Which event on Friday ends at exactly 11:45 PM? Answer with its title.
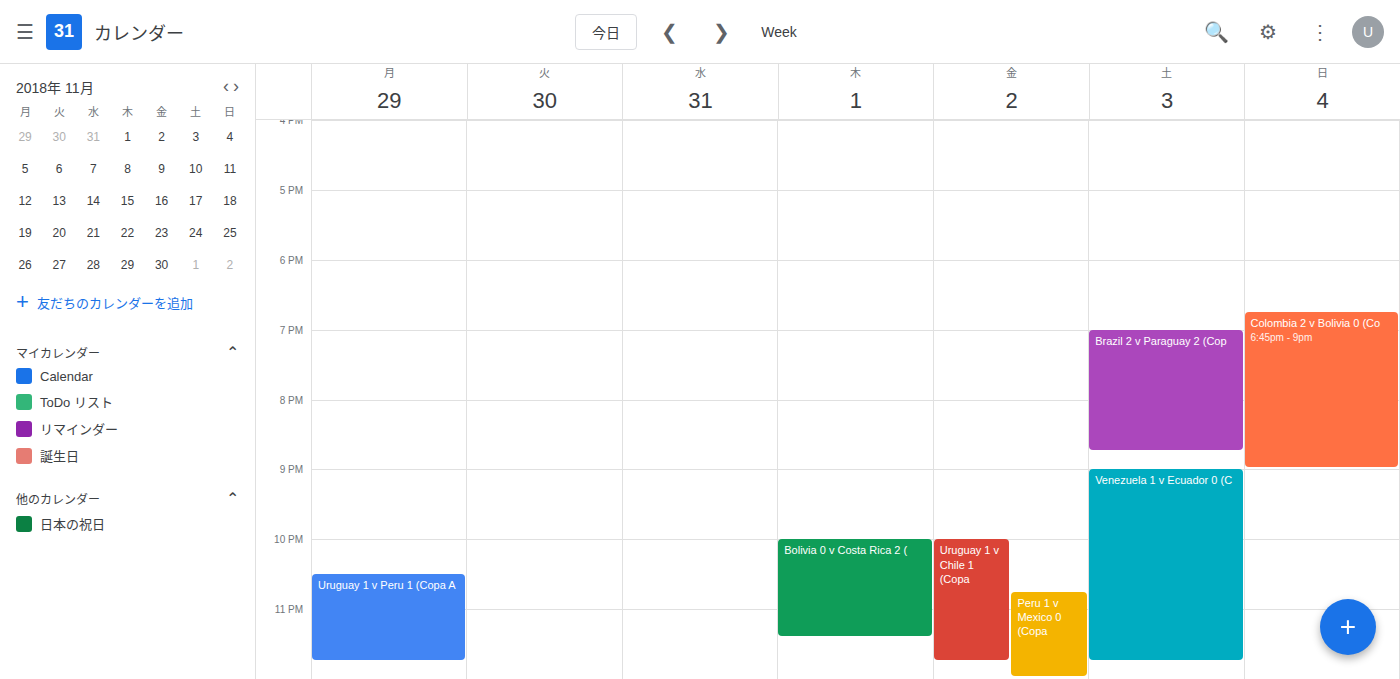
"Uruguay 1 v Chile 1 (Copa"